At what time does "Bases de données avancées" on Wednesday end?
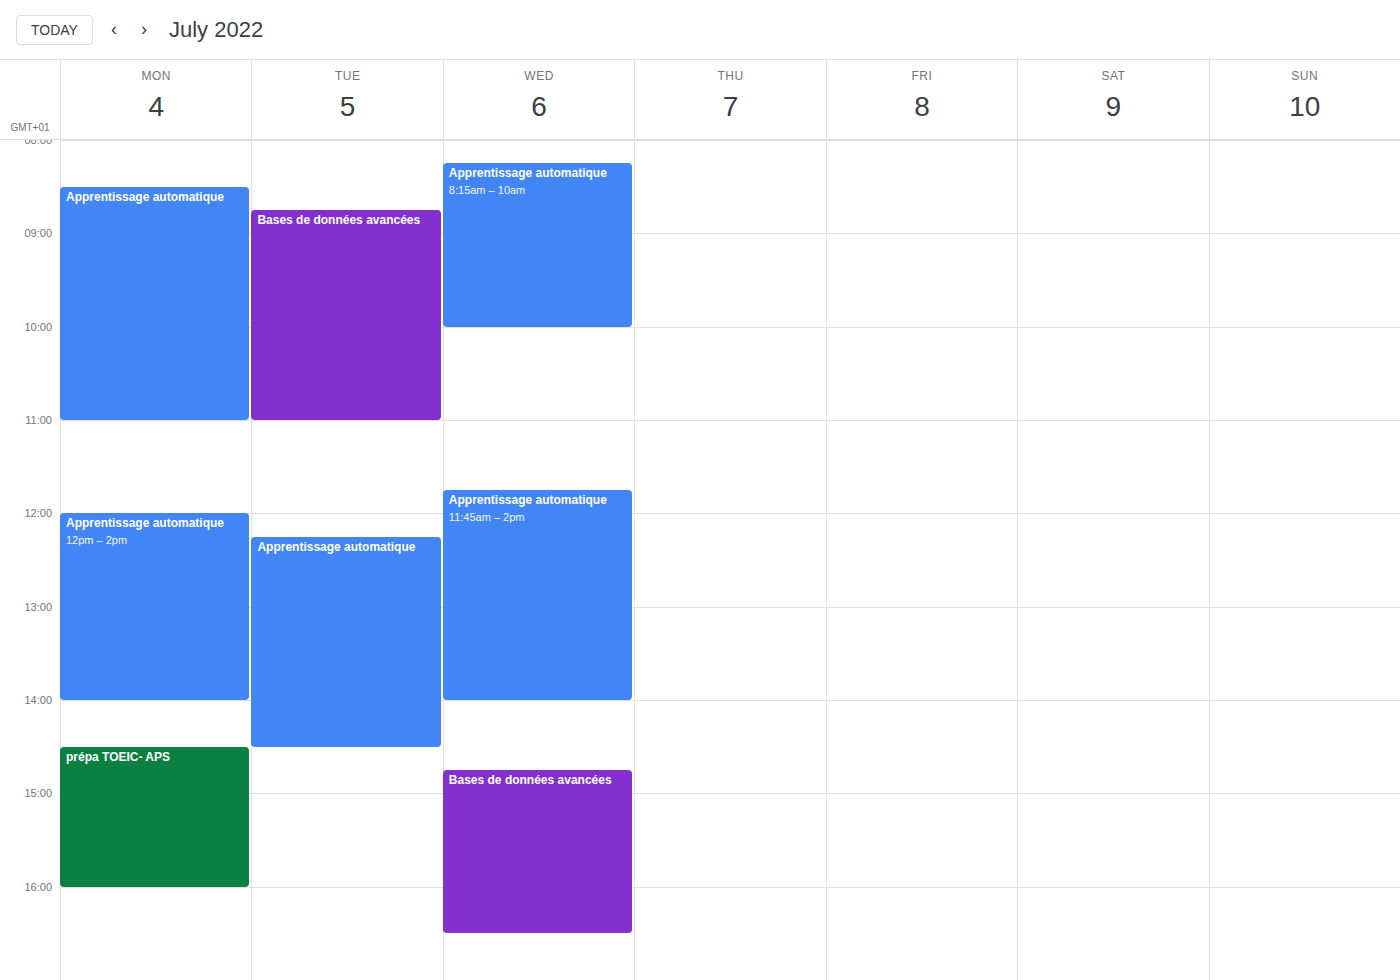
4:30 PM